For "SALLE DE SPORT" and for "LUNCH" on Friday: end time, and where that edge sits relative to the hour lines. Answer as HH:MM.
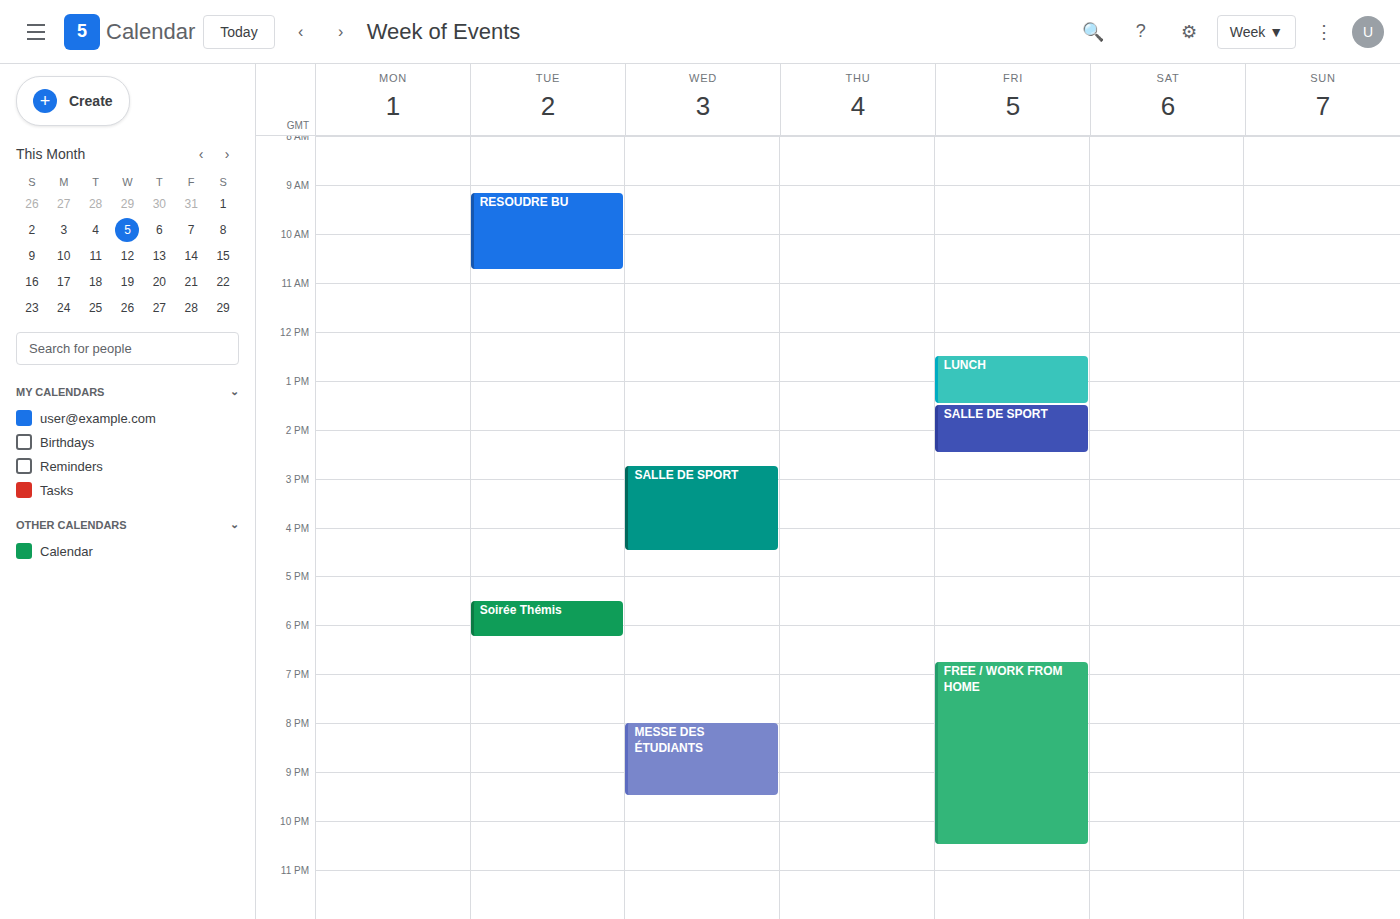
"SALLE DE SPORT": 14:30, halfway between the 14:00 and 15:00 lines. "LUNCH": 13:30, halfway between the 13:00 and 14:00 lines.